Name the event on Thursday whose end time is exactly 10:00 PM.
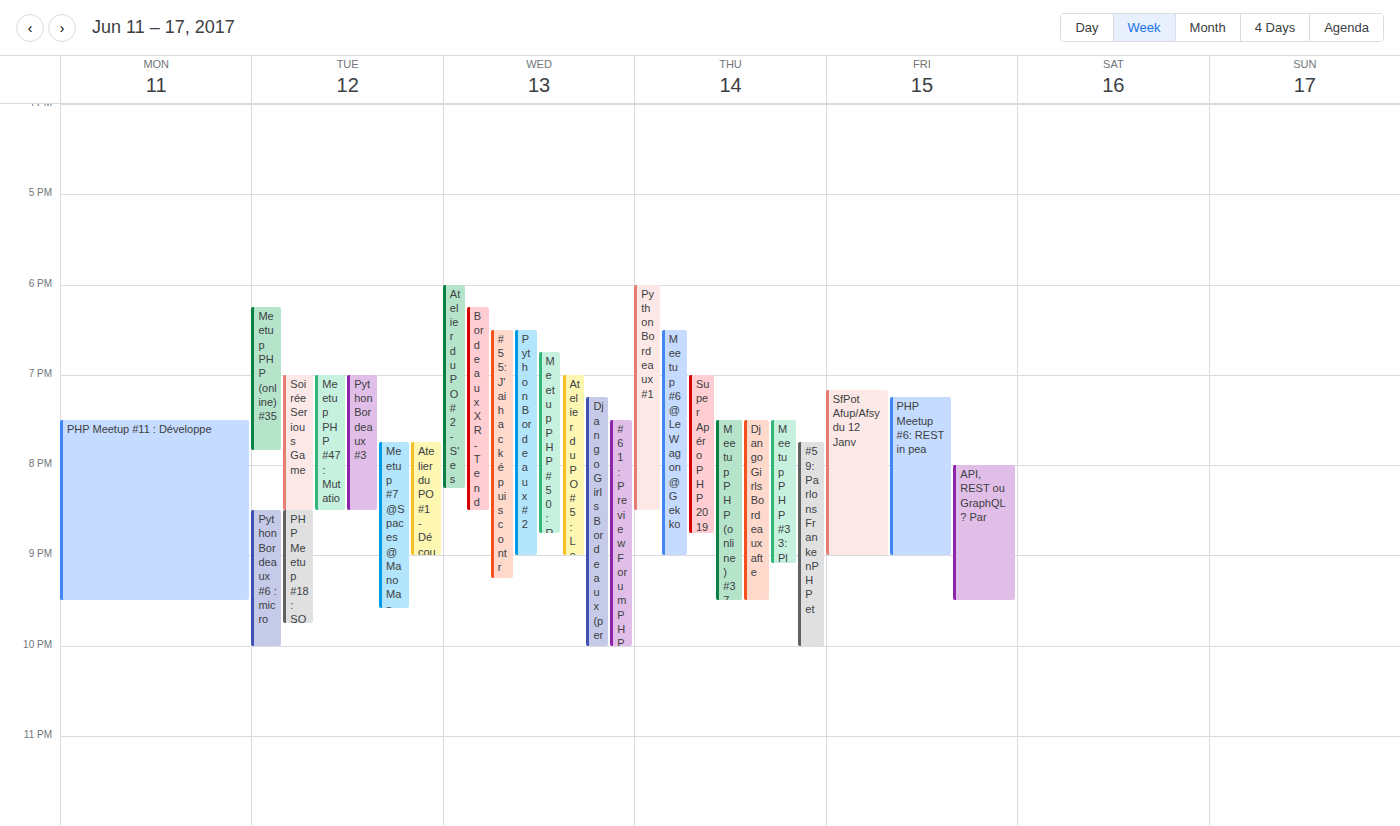
"#59: Parlons FrankenPHP et"